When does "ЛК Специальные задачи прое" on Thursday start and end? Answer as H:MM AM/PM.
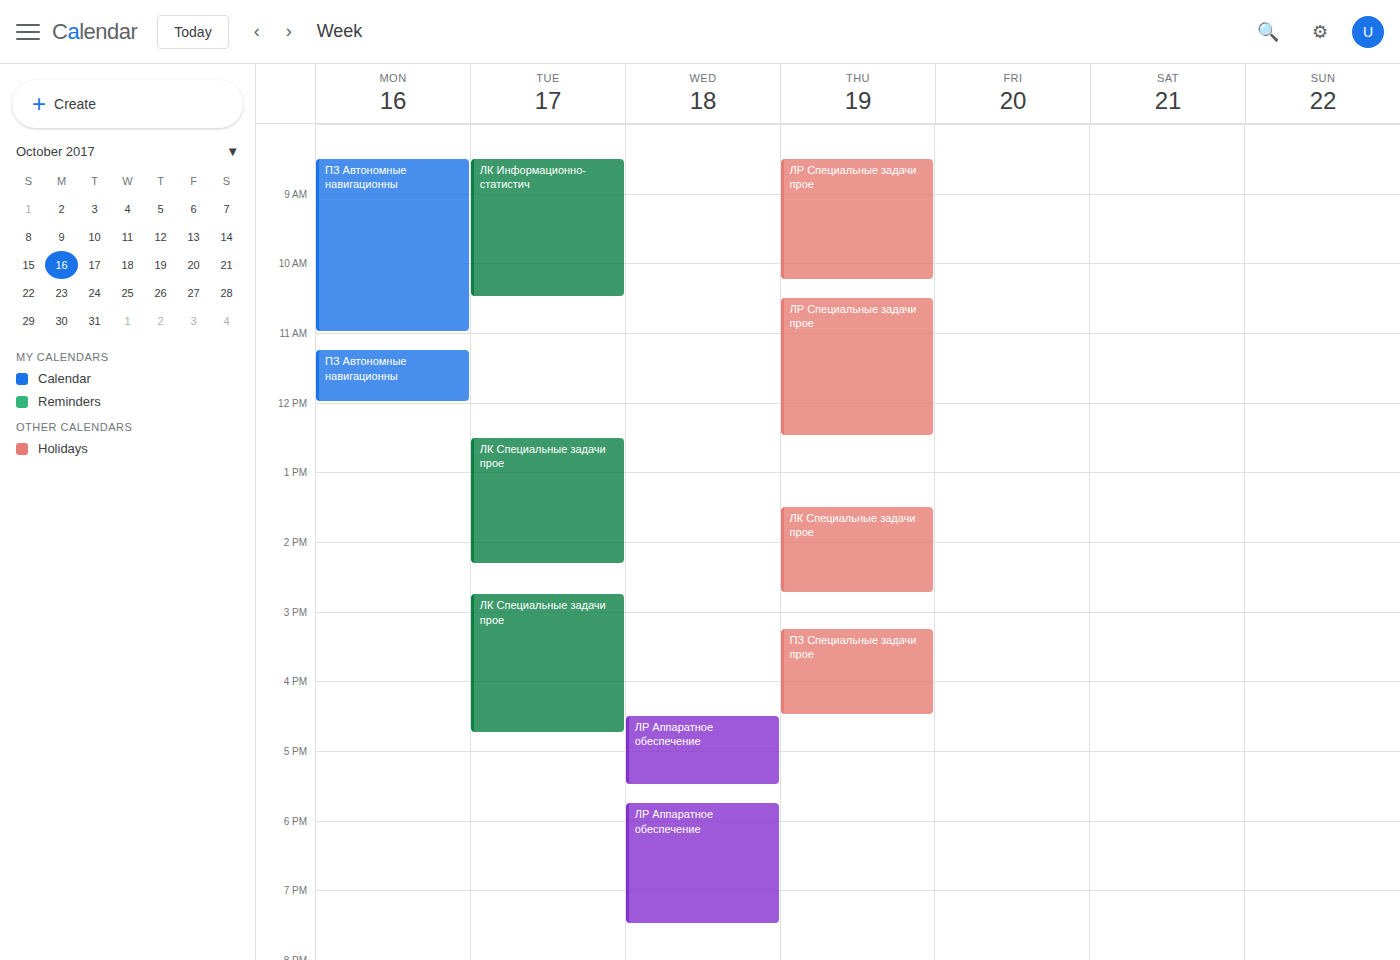
1:30 PM to 2:45 PM